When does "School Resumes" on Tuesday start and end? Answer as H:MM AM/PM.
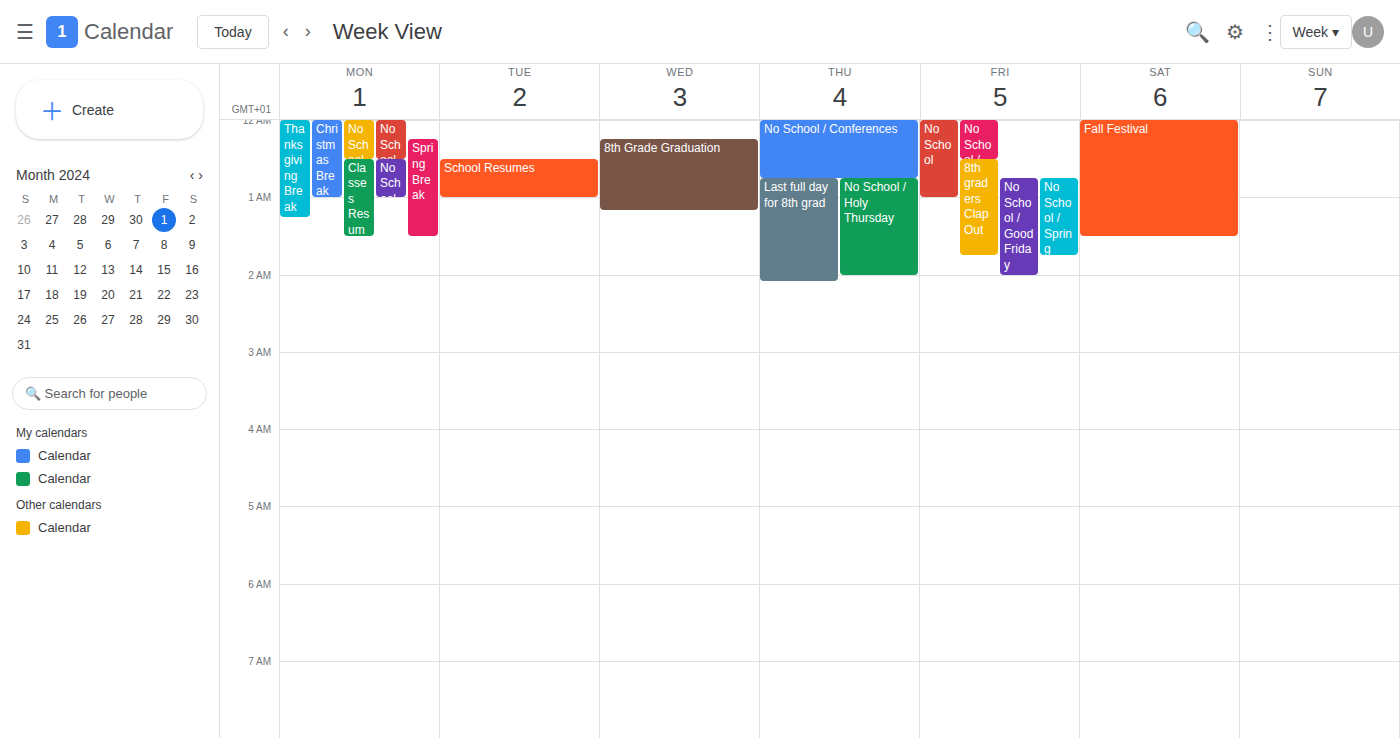
12:30 AM to 1:00 AM